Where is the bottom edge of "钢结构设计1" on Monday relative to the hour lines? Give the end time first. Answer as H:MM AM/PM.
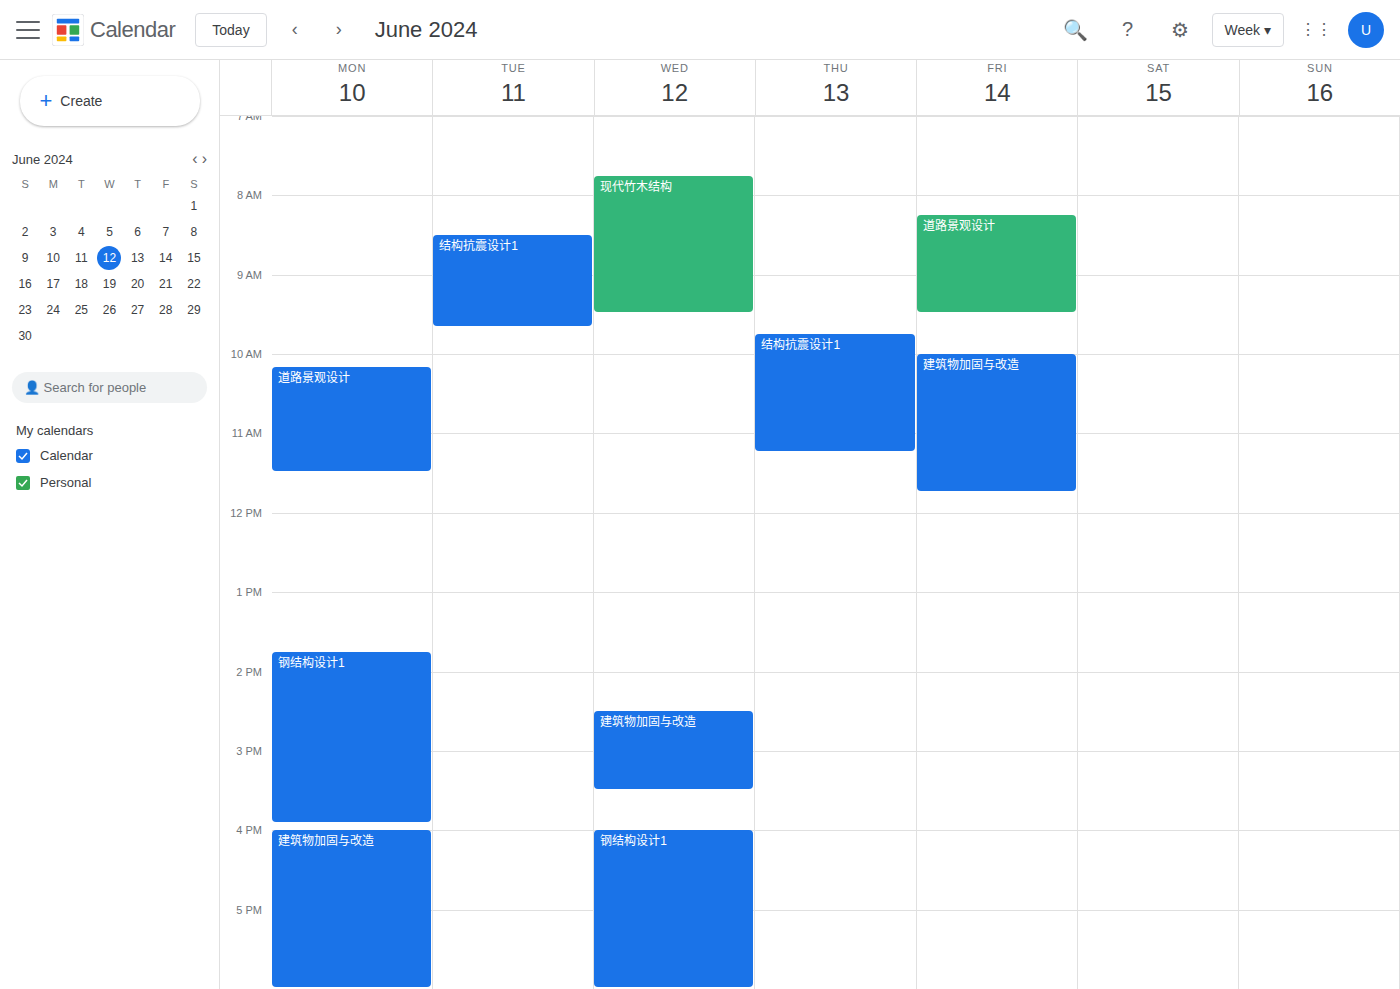
3:55 PM -- neither: 55 minutes below the 3 PM line and 5 minutes above the 4 PM line.